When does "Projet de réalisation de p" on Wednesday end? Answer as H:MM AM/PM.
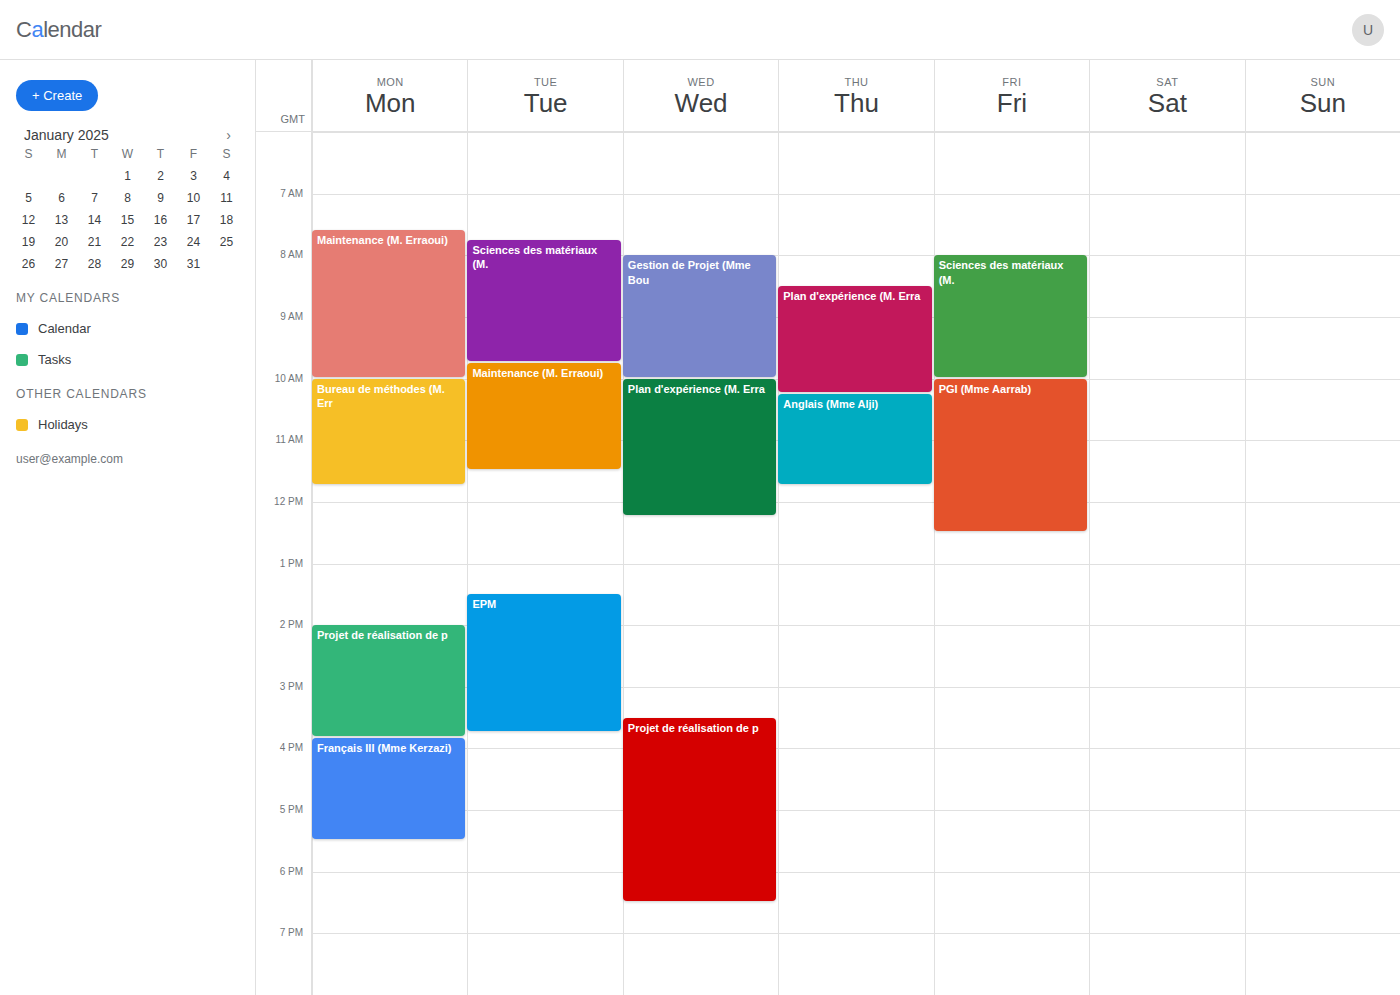
6:30 PM